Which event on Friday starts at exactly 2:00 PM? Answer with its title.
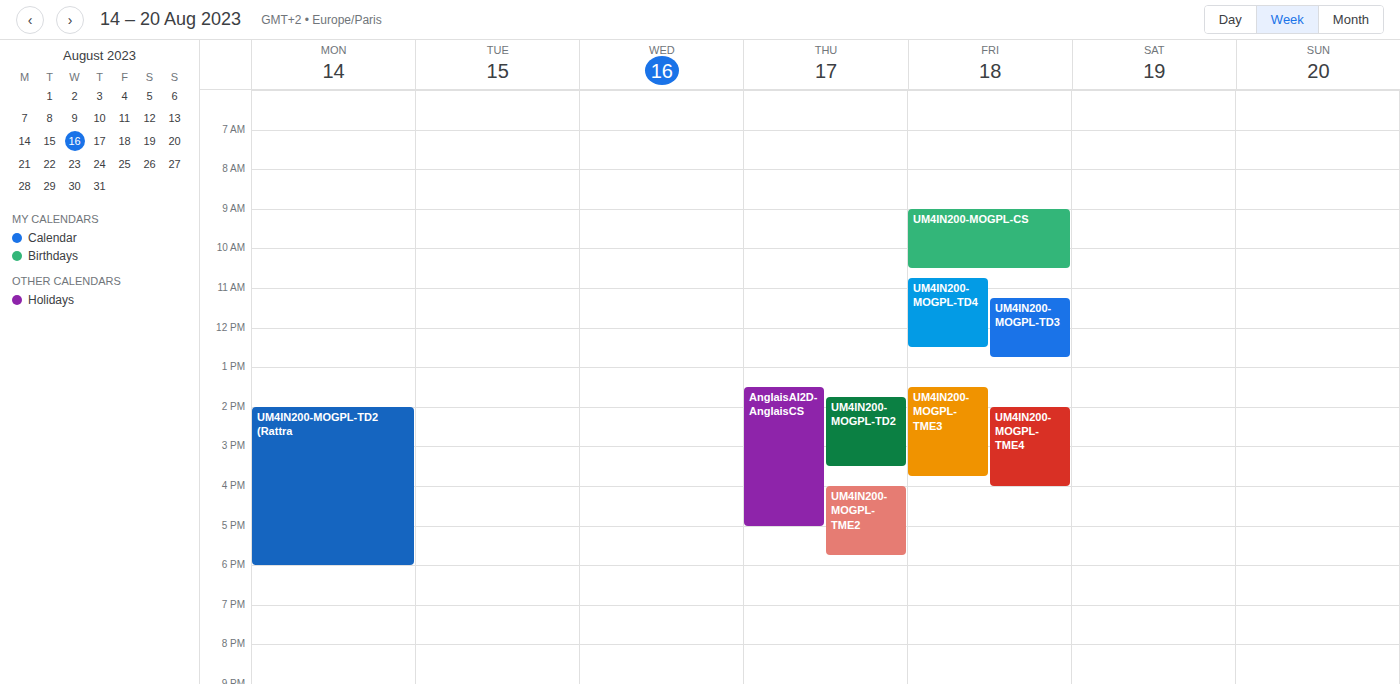
"UM4IN200-MOGPL-TME4"